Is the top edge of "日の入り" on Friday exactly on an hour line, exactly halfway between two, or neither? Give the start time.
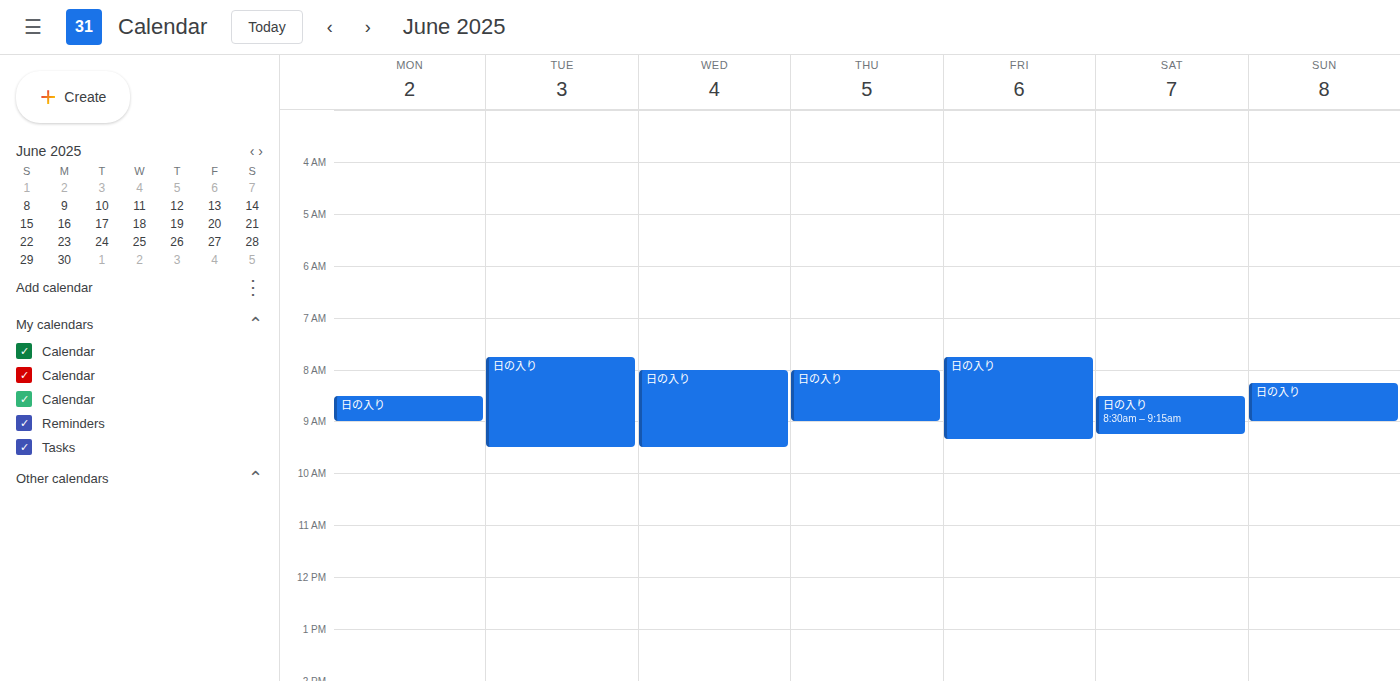
7:45 AM -- neither: three quarters of the way from the 7 AM line to the 8 AM line.